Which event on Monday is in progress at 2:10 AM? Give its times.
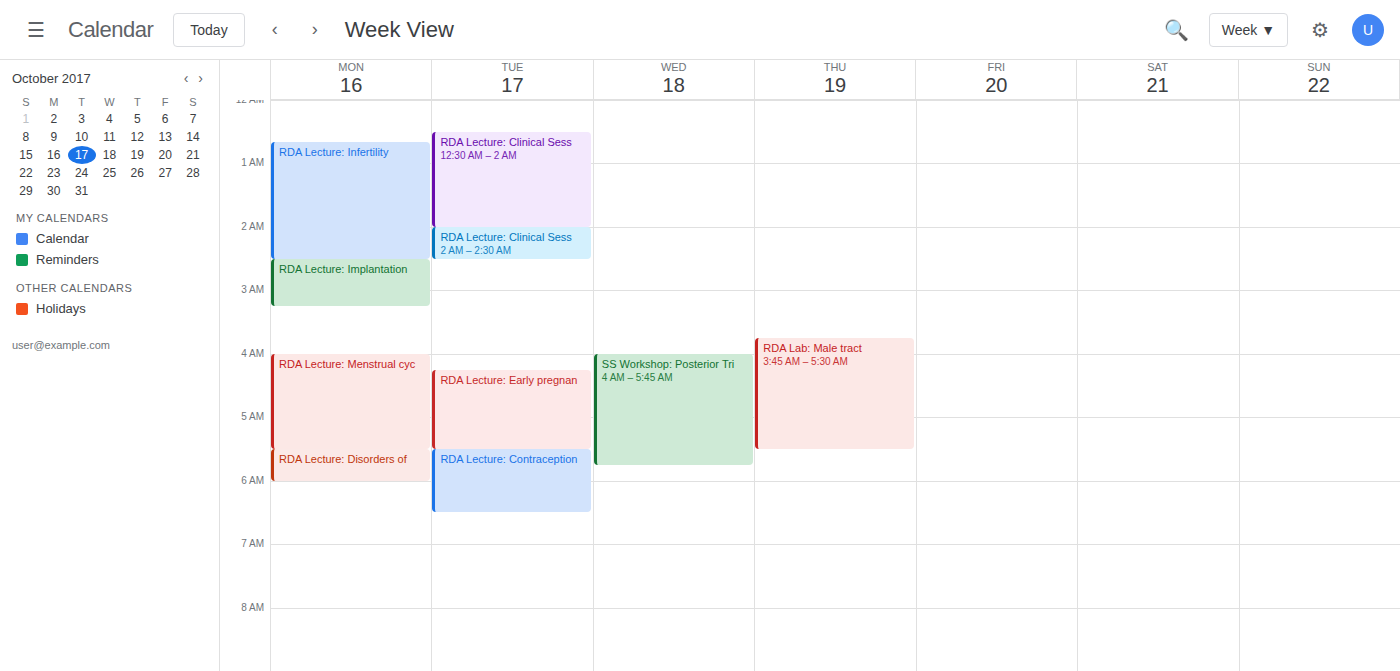
"RDA Lecture: Infertility", 12:40 AM to 2:30 AM